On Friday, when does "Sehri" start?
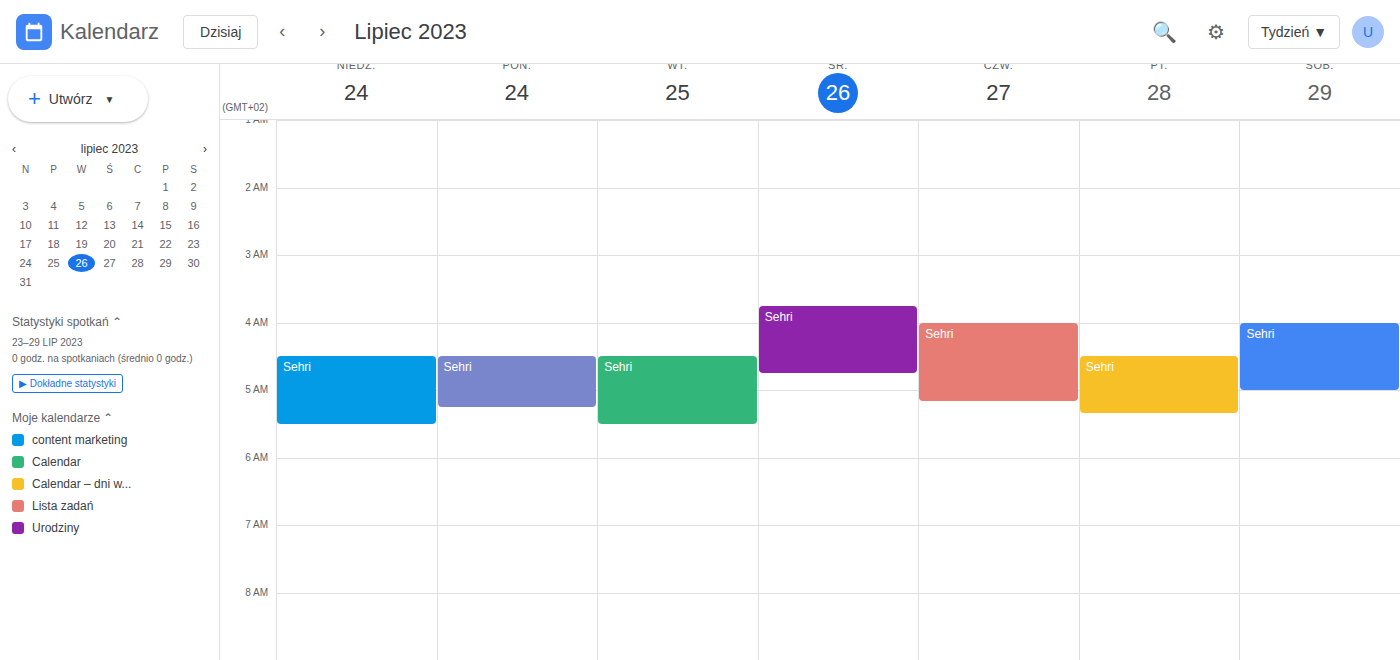
04:30